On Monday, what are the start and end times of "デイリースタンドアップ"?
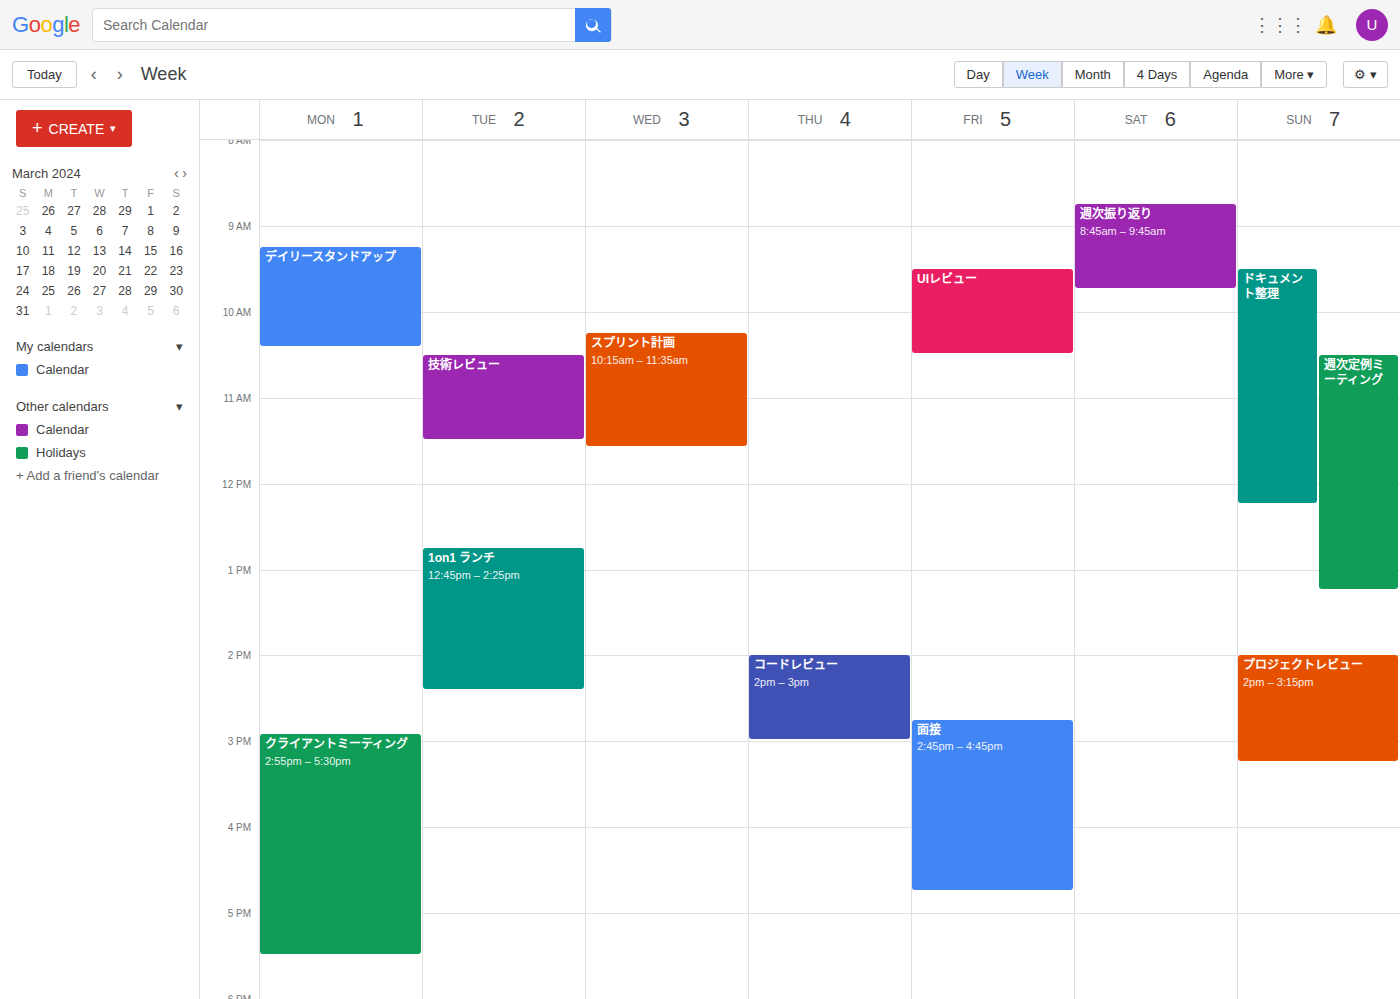
9:15 AM to 10:25 AM